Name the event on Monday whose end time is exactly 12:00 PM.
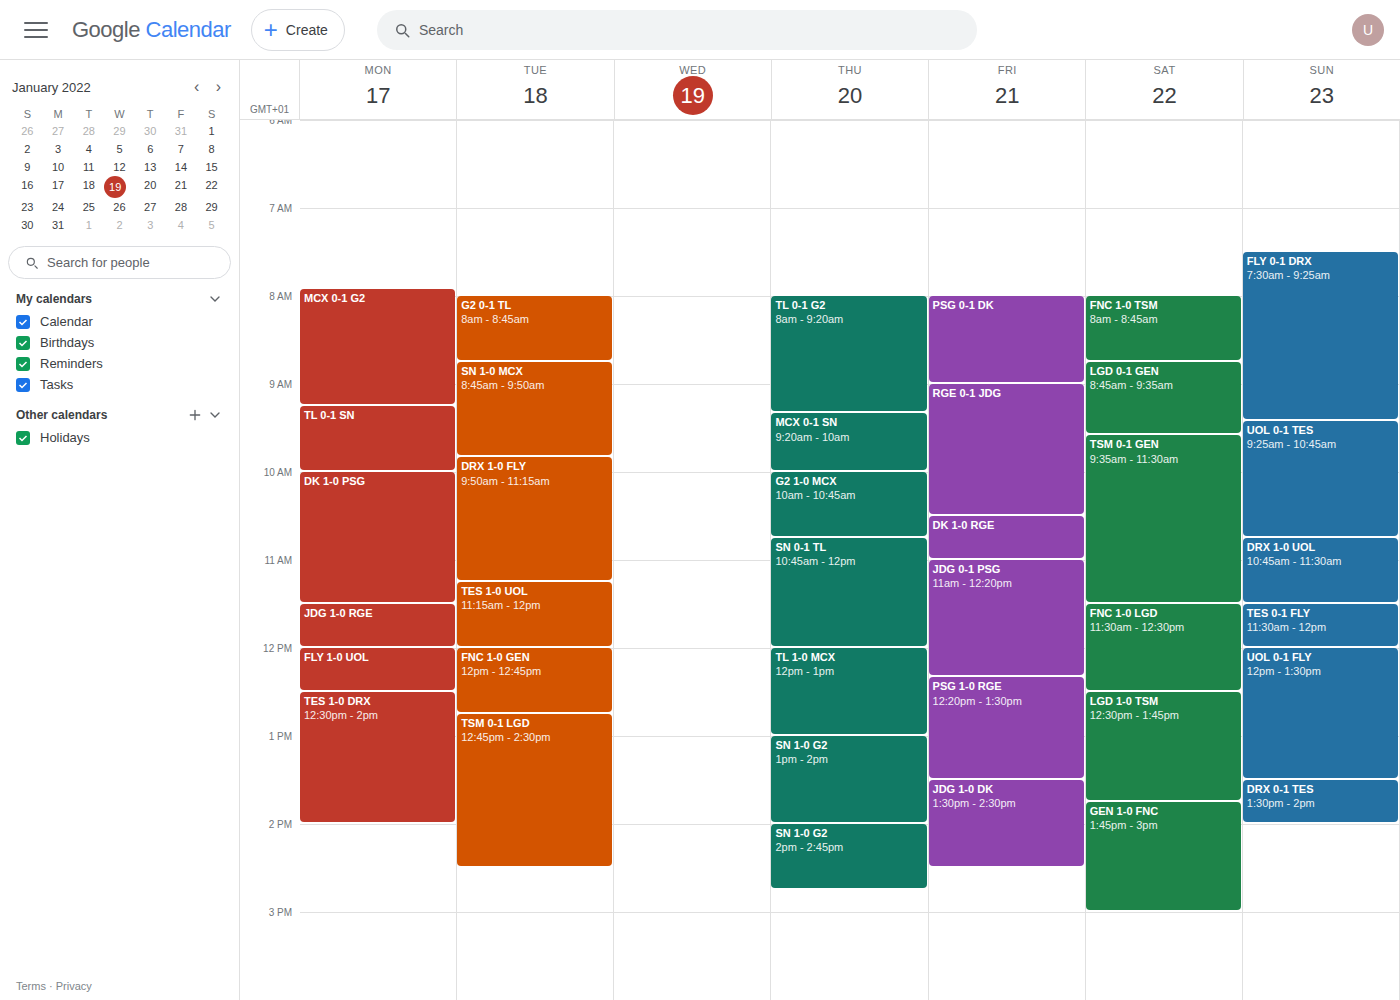
"JDG 1-0 RGE"